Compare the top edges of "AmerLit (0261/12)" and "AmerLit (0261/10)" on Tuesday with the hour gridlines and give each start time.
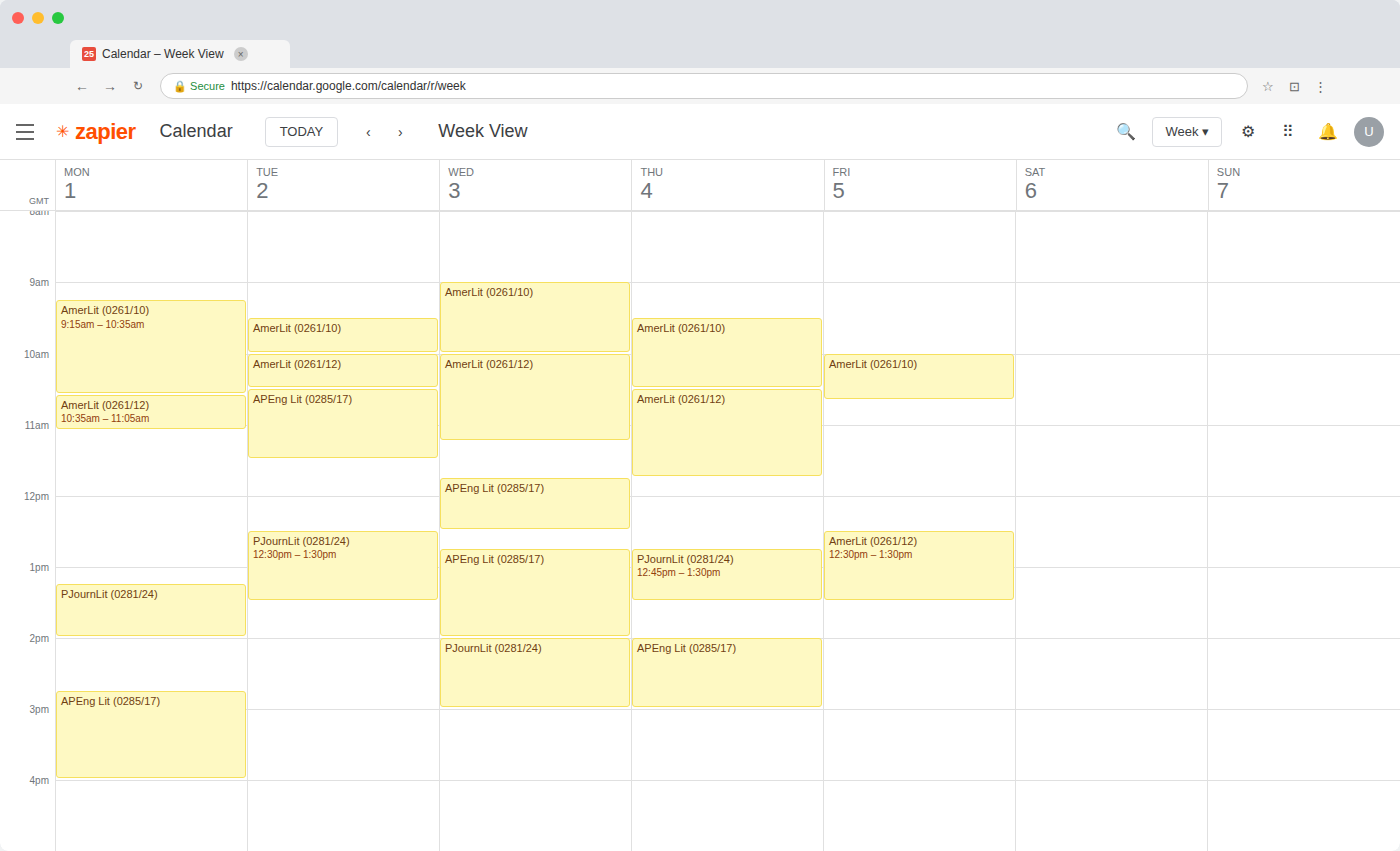
"AmerLit (0261/12)": 10:00, exactly on the 10:00 line. "AmerLit (0261/10)": 09:30, halfway between the 09:00 and 10:00 lines.